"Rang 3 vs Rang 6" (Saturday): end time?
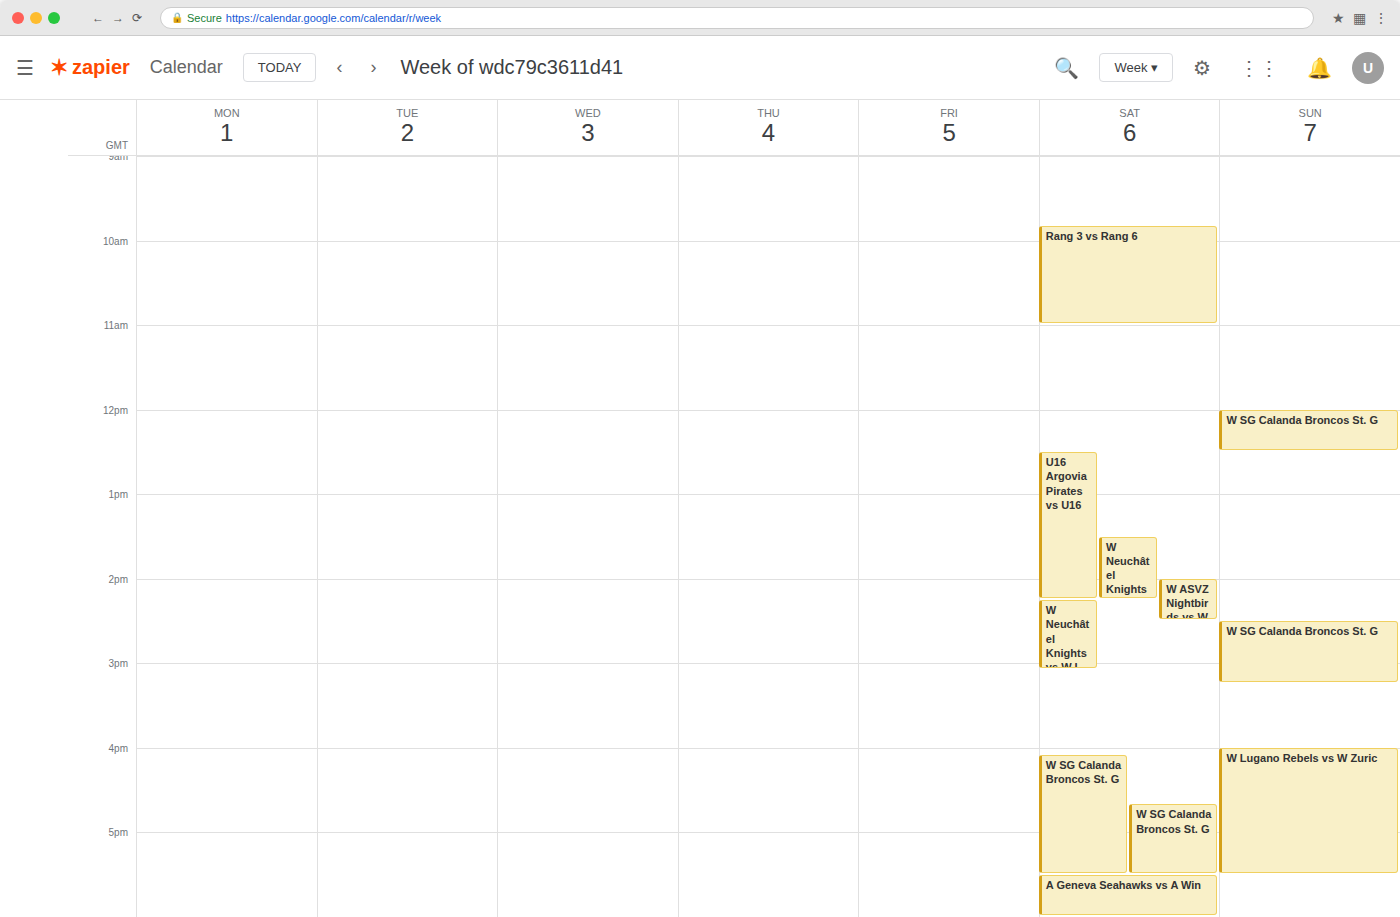
11:00 AM